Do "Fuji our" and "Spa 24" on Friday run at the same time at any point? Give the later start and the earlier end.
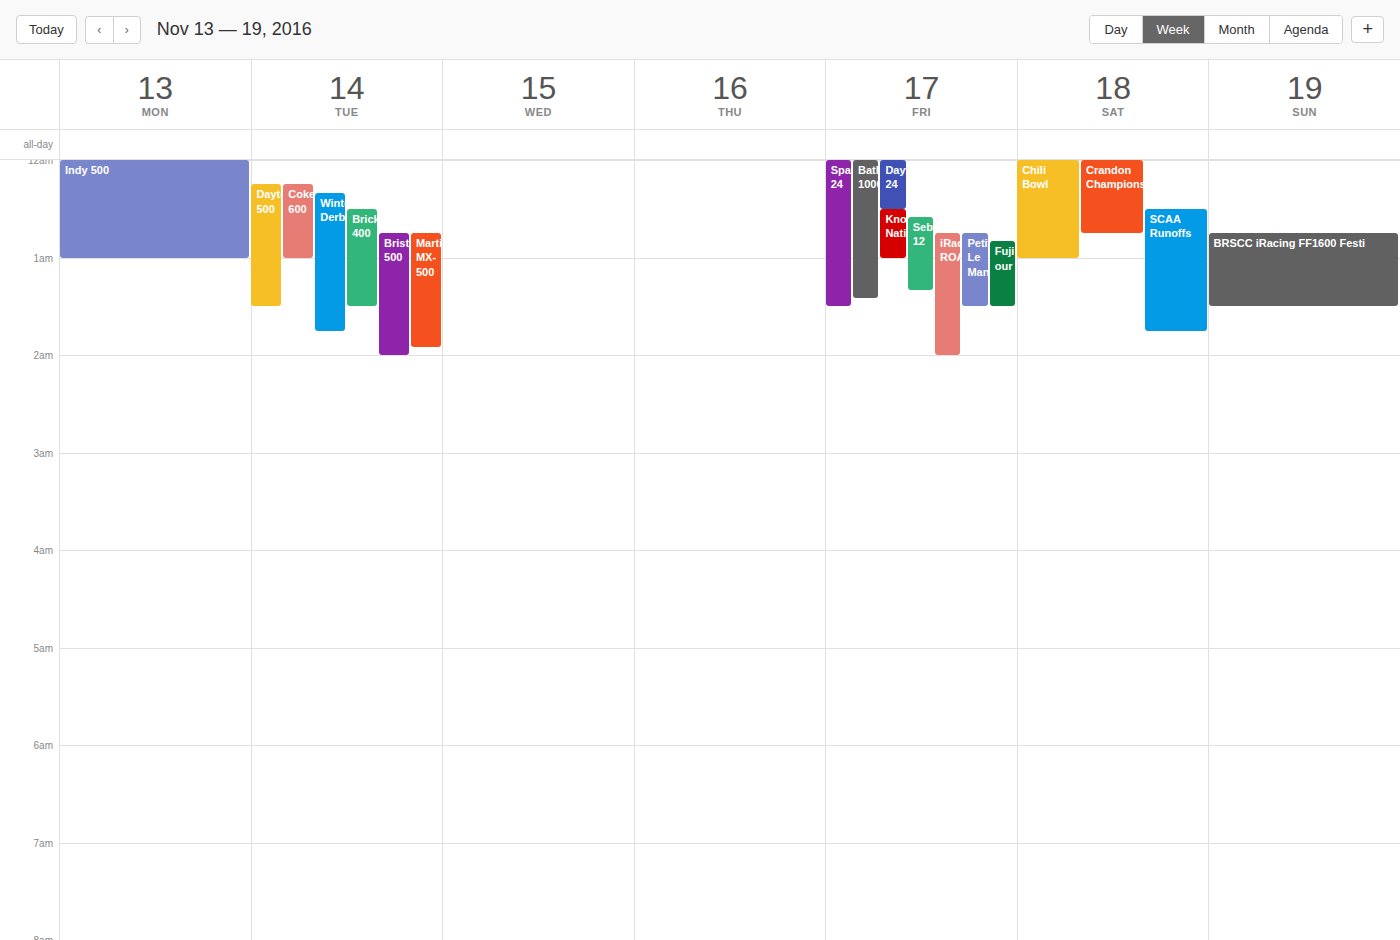
"Fuji our" runs 12:50 AM to 1:30 AM, inside "Spa 24" -- they overlap.